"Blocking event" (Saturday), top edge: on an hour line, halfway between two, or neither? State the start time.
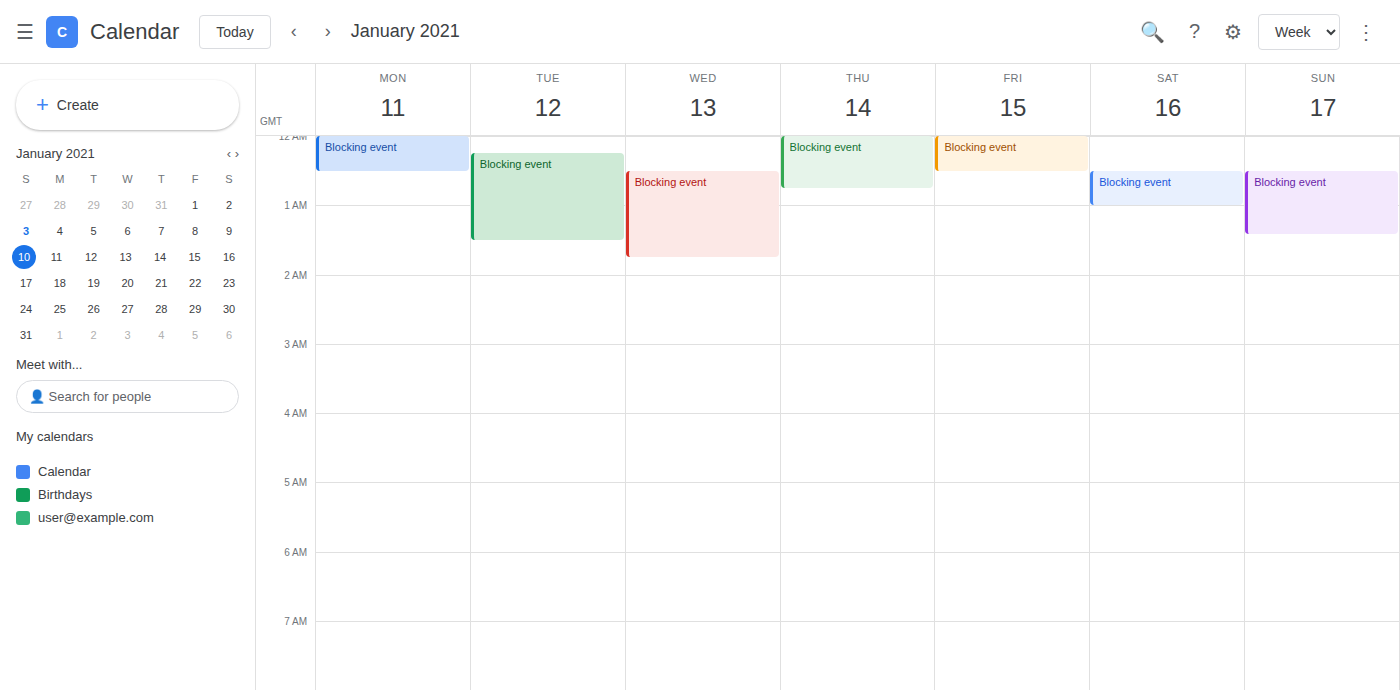
12:30 AM -- halfway between the 12 AM and 1 AM lines.